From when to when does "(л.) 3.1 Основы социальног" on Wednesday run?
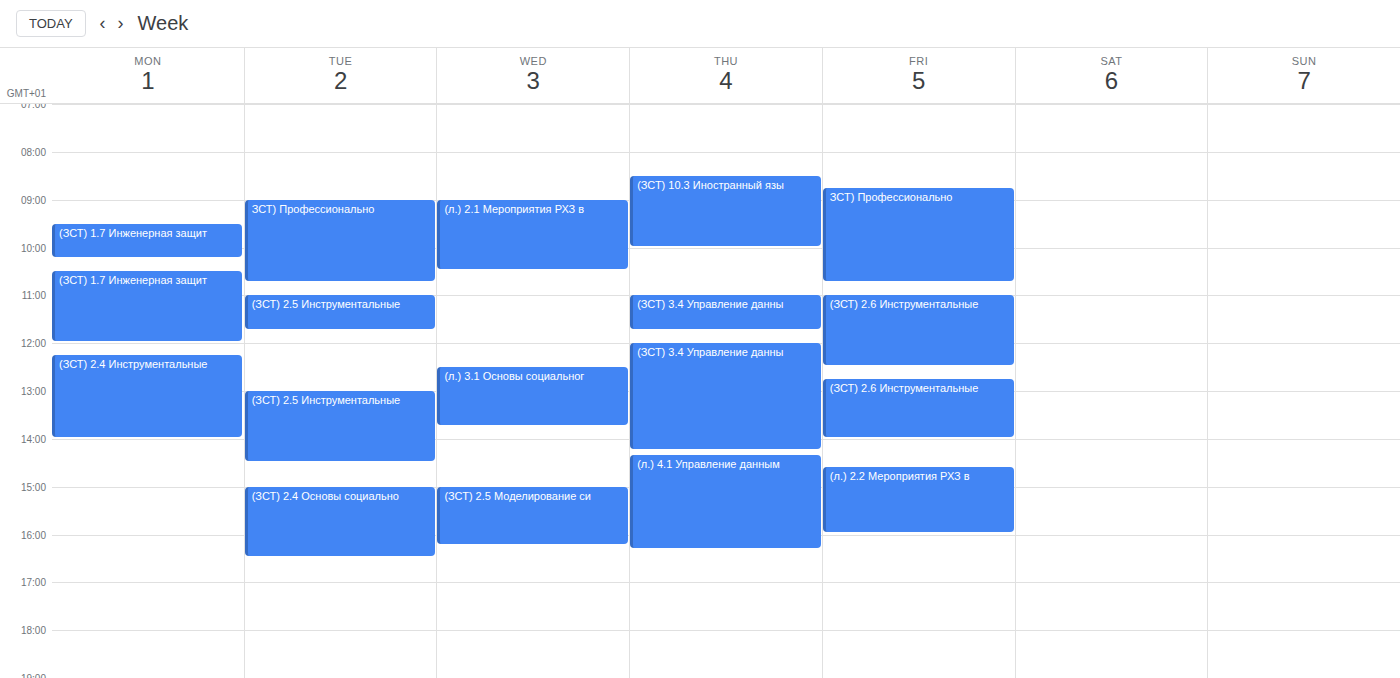
12:30 to 13:45